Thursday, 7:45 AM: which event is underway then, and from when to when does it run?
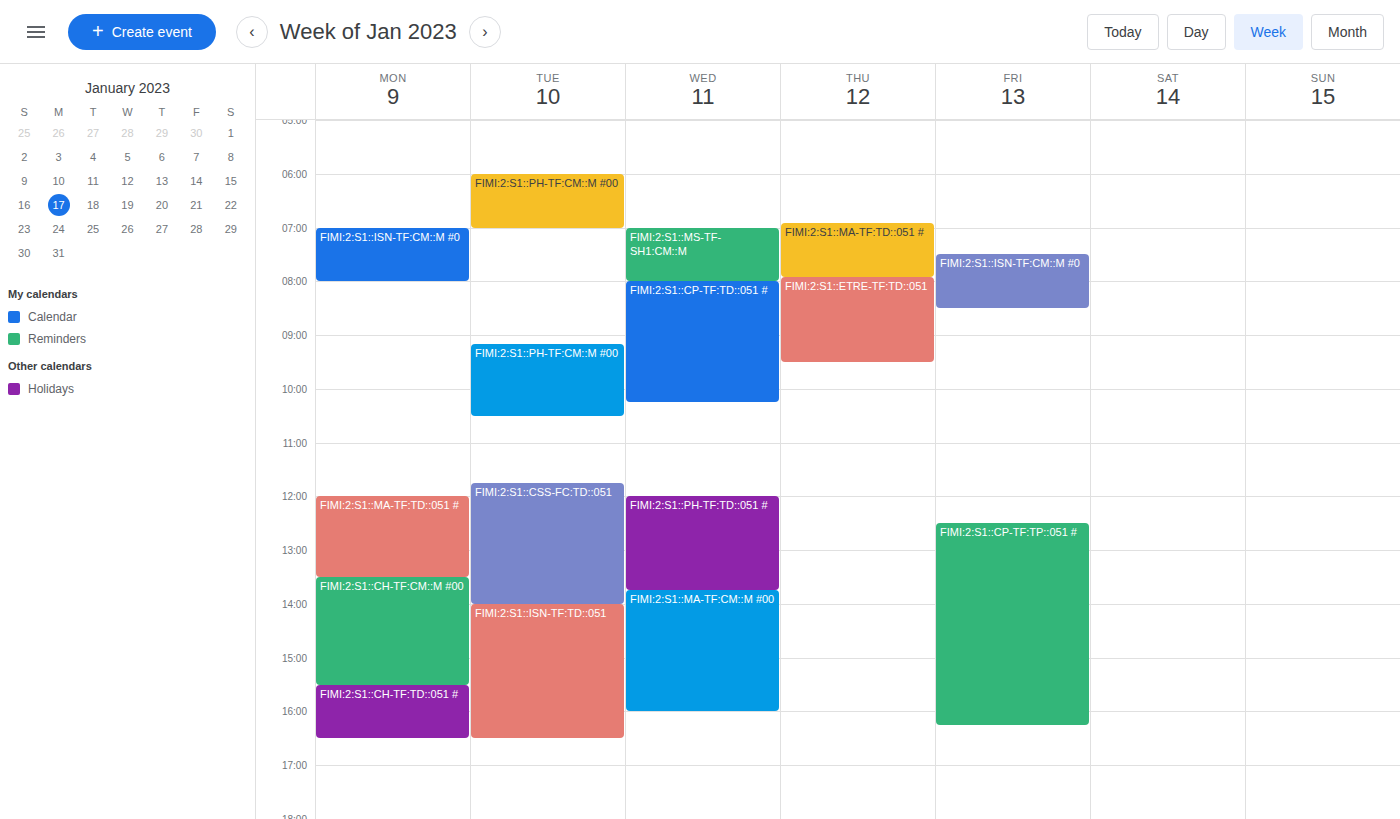
"FIMI:2:S1::MA-TF:TD::051 #", 6:55 AM to 7:55 AM